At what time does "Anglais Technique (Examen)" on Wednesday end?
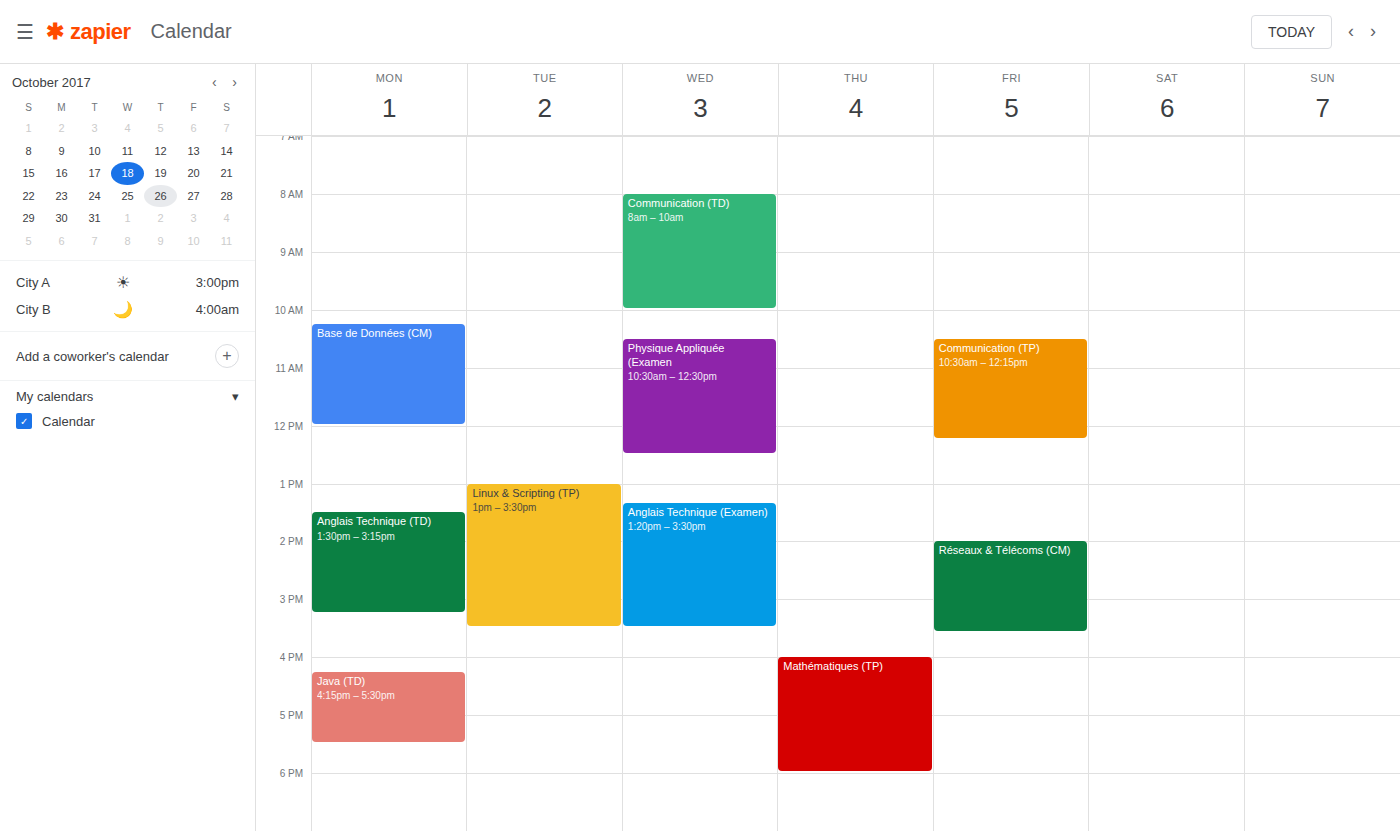
3:30 PM